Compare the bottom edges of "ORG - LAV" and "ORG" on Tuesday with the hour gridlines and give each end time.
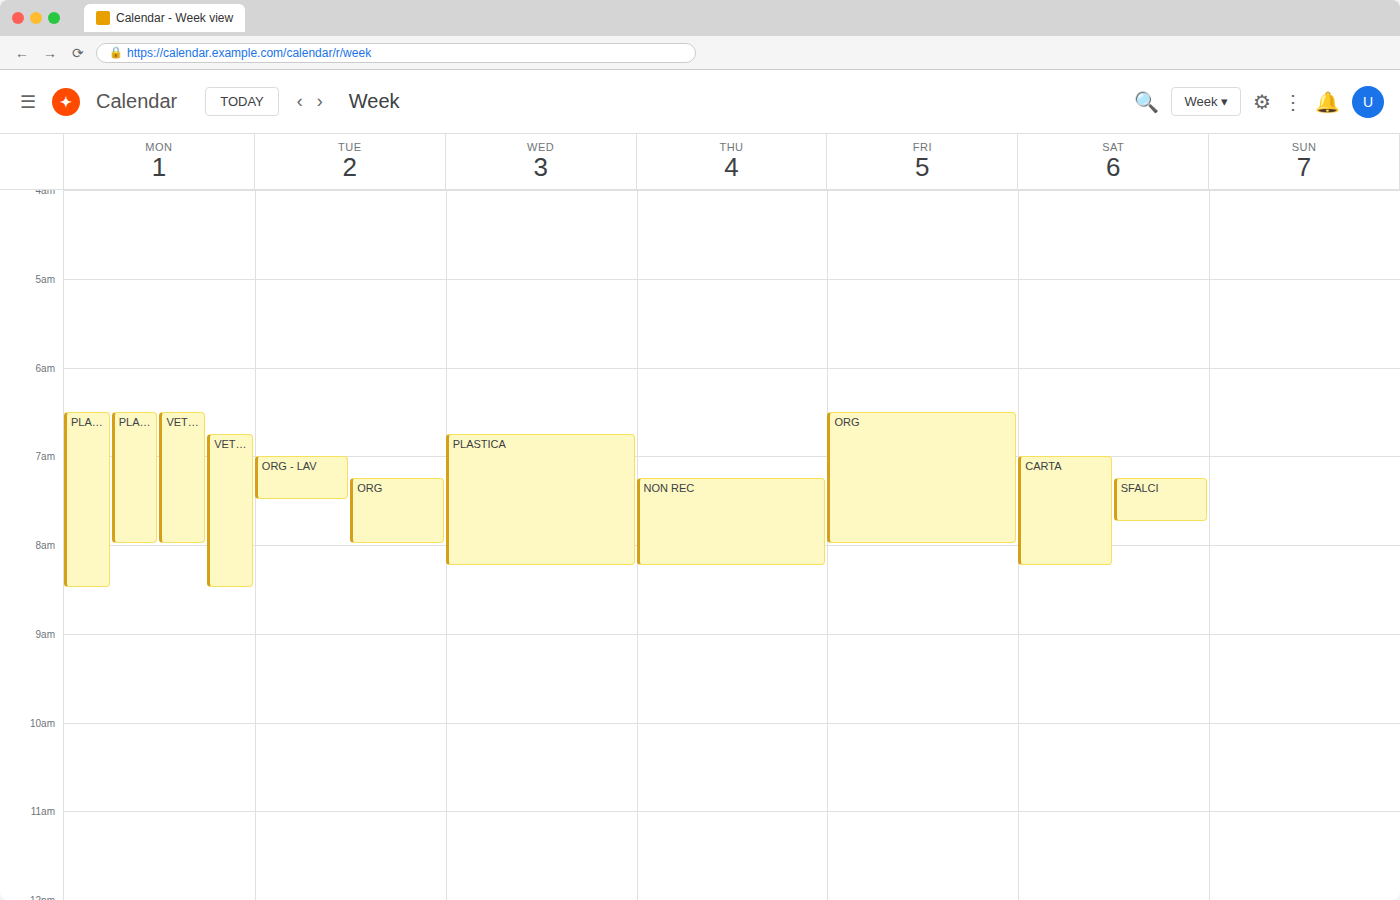
"ORG - LAV": 07:30, halfway between the 07:00 and 08:00 lines. "ORG": 08:00, exactly on the 08:00 line.